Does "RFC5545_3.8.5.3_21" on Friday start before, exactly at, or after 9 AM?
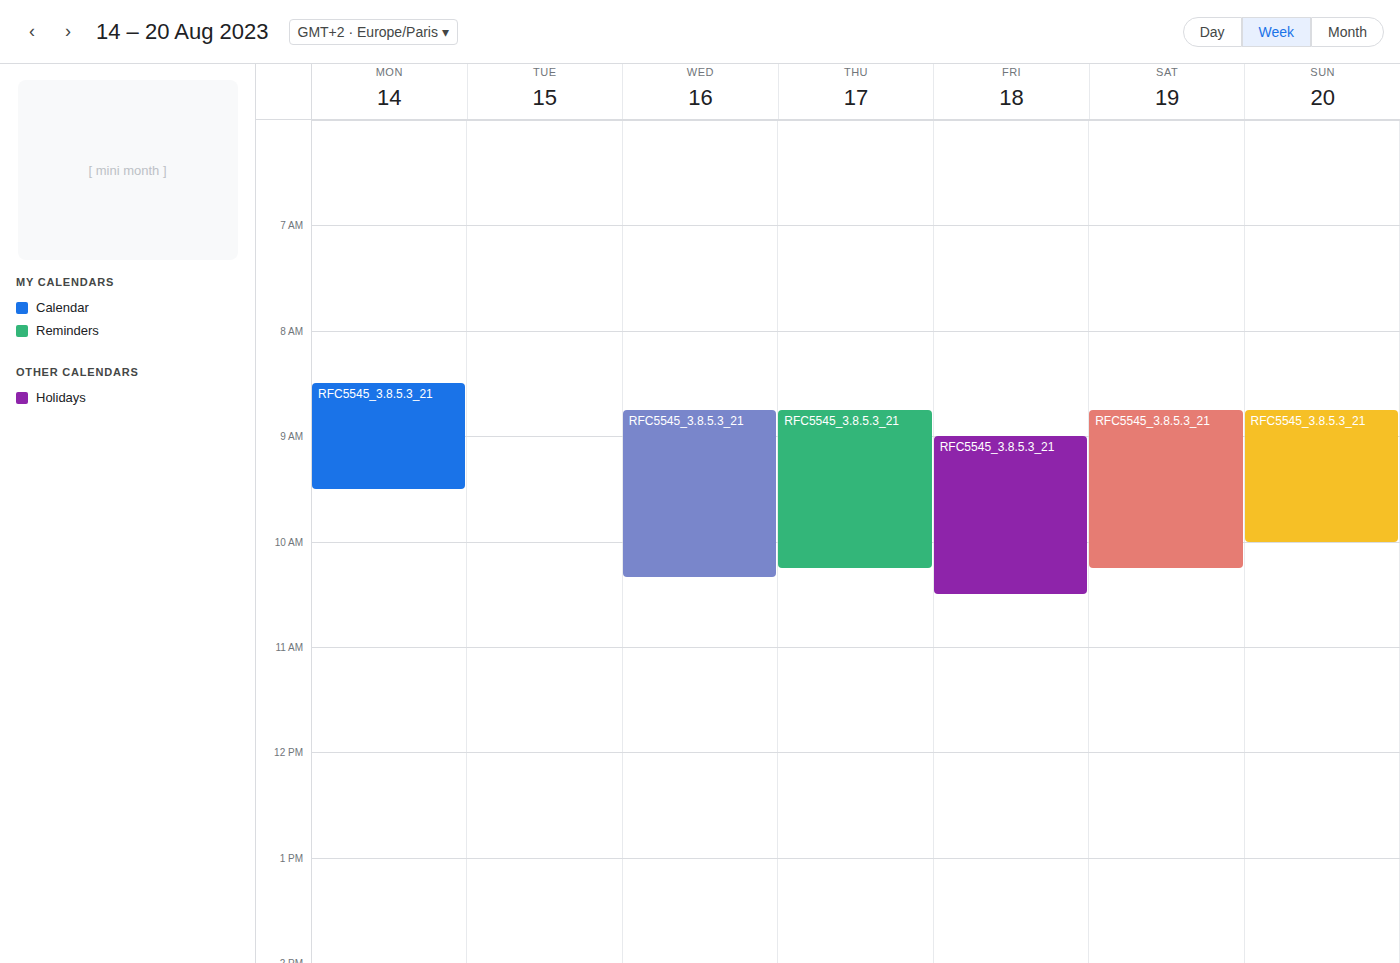
9:00 AM -- exactly at 9 AM, on the 9 AM line.